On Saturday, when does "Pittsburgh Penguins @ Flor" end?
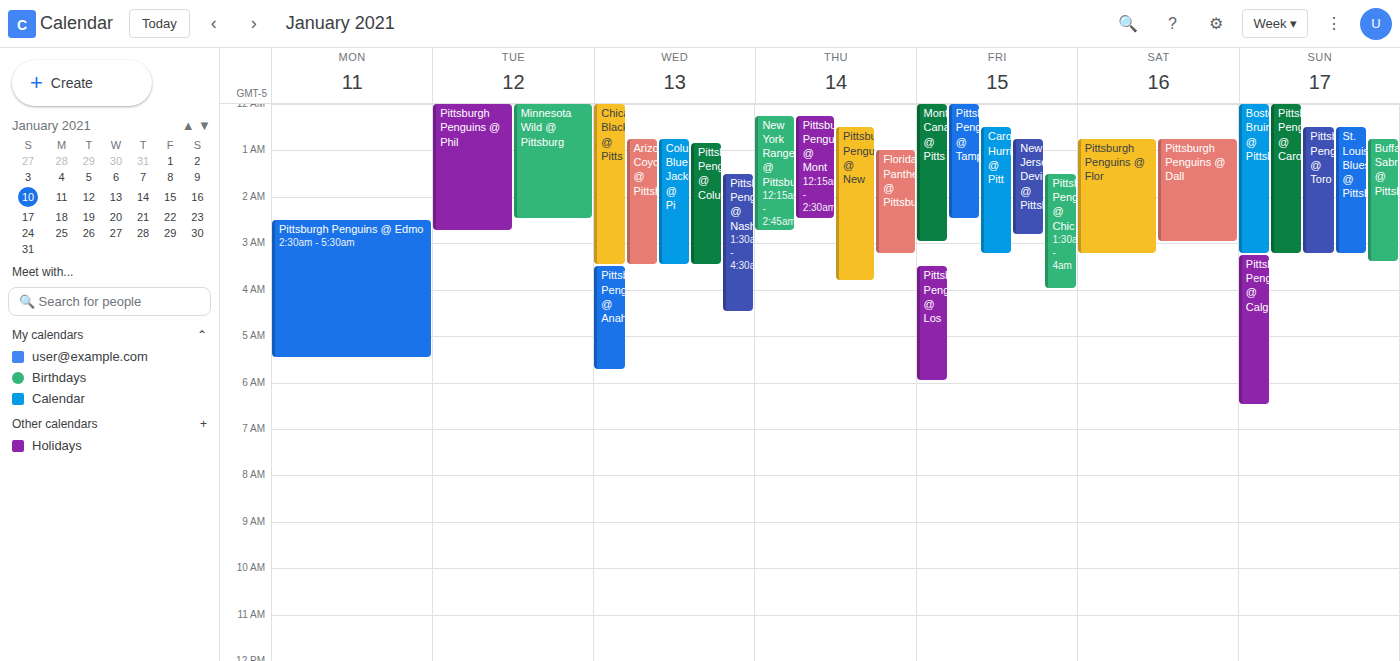
3:15 AM